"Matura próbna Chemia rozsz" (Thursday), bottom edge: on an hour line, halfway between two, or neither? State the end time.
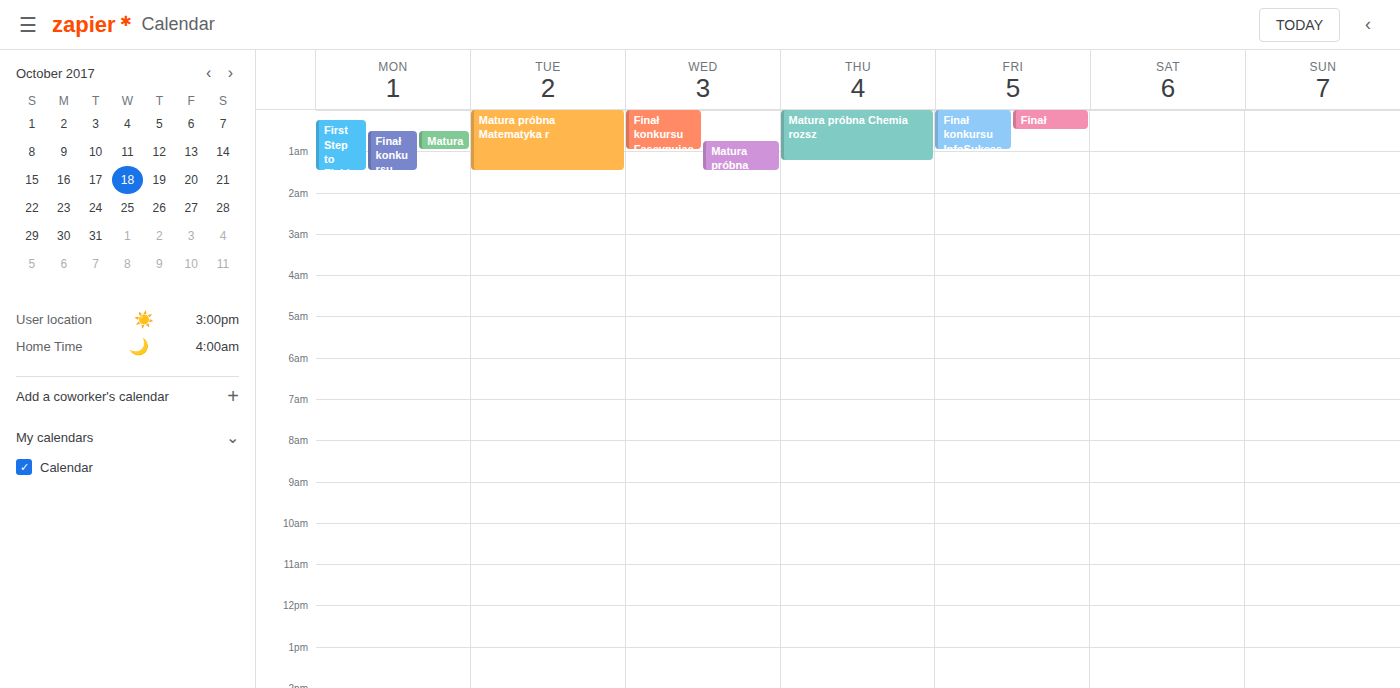
1:15 AM -- neither: a quarter of the way from the 1 AM line to the 2 AM line.